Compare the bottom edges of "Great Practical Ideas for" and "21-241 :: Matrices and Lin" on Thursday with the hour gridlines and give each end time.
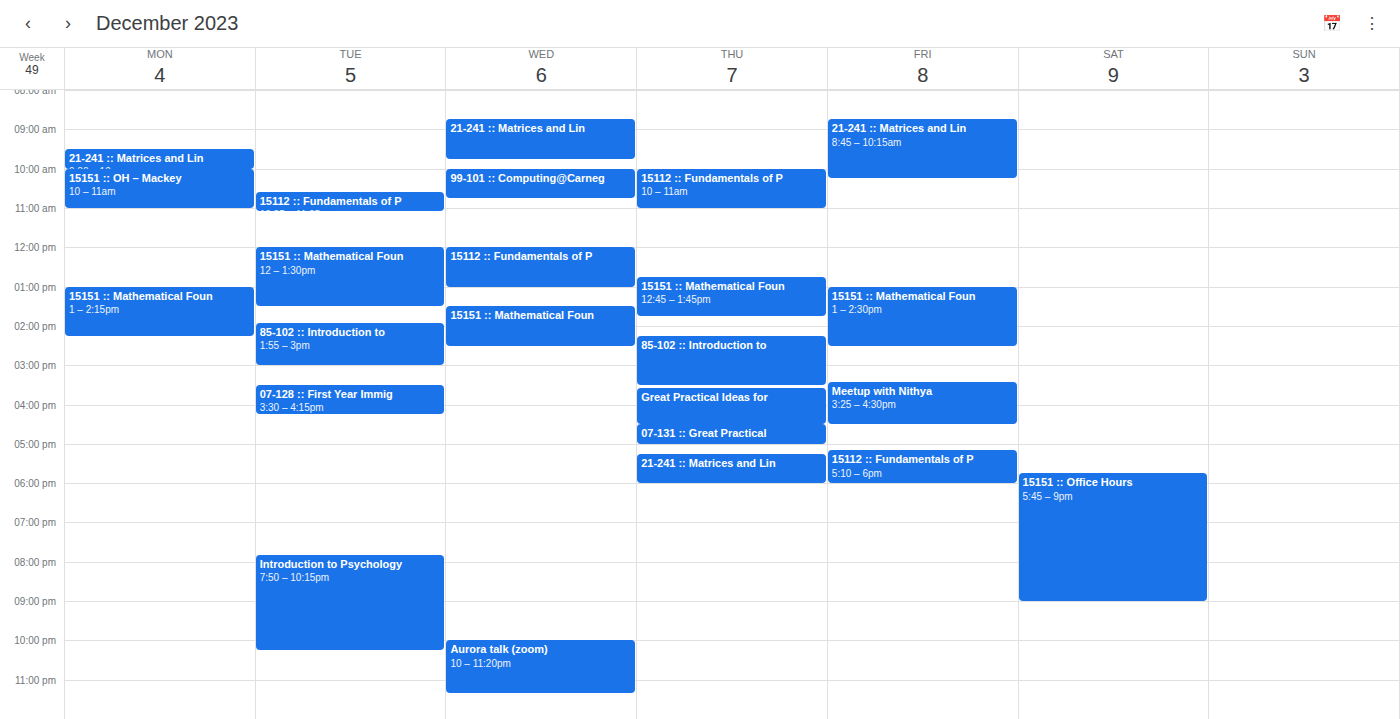
"Great Practical Ideas for": 4:30 PM, halfway between the 4 PM and 5 PM lines. "21-241 :: Matrices and Lin": 6:00 PM, exactly on the 6 PM line.